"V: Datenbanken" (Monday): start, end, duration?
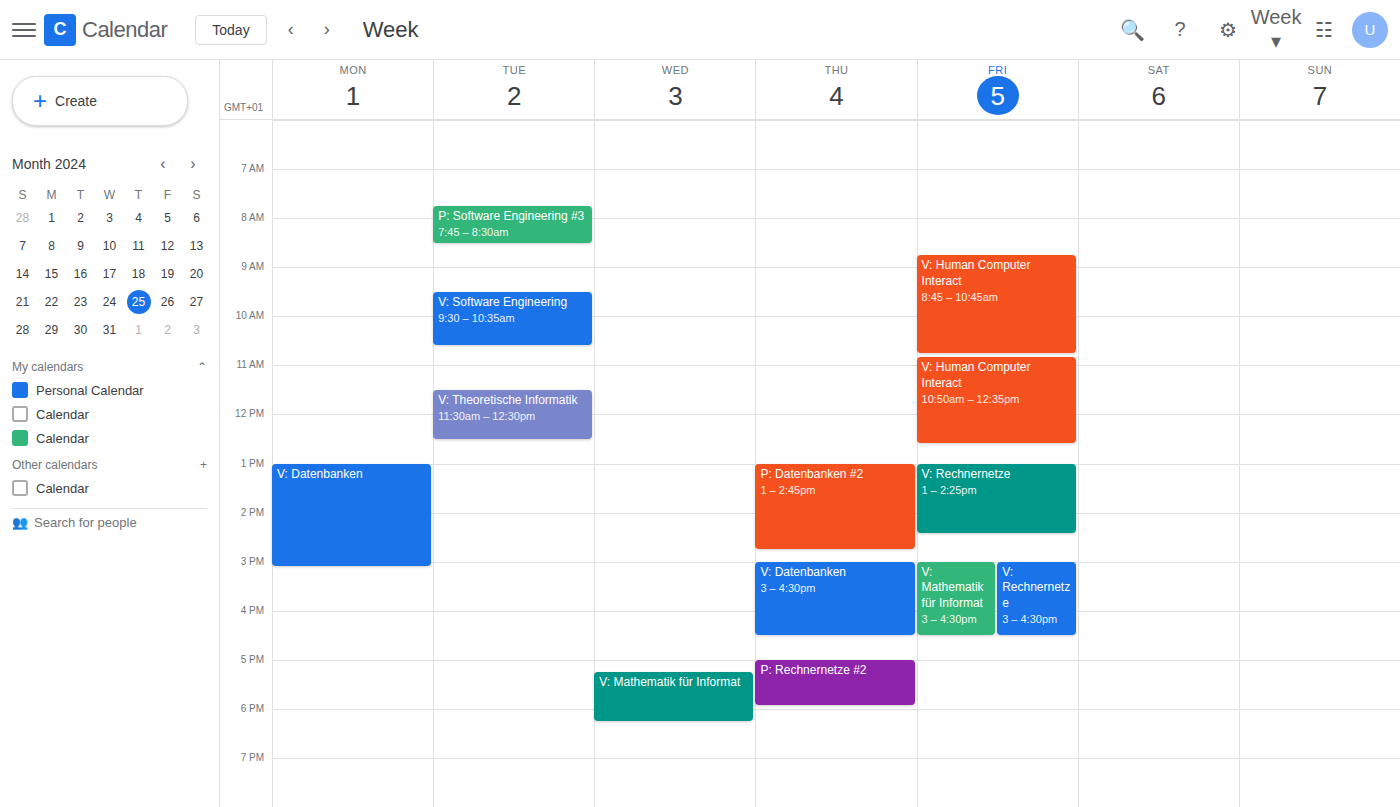
1:00 PM to 3:05 PM, 2 hours 5 minutes